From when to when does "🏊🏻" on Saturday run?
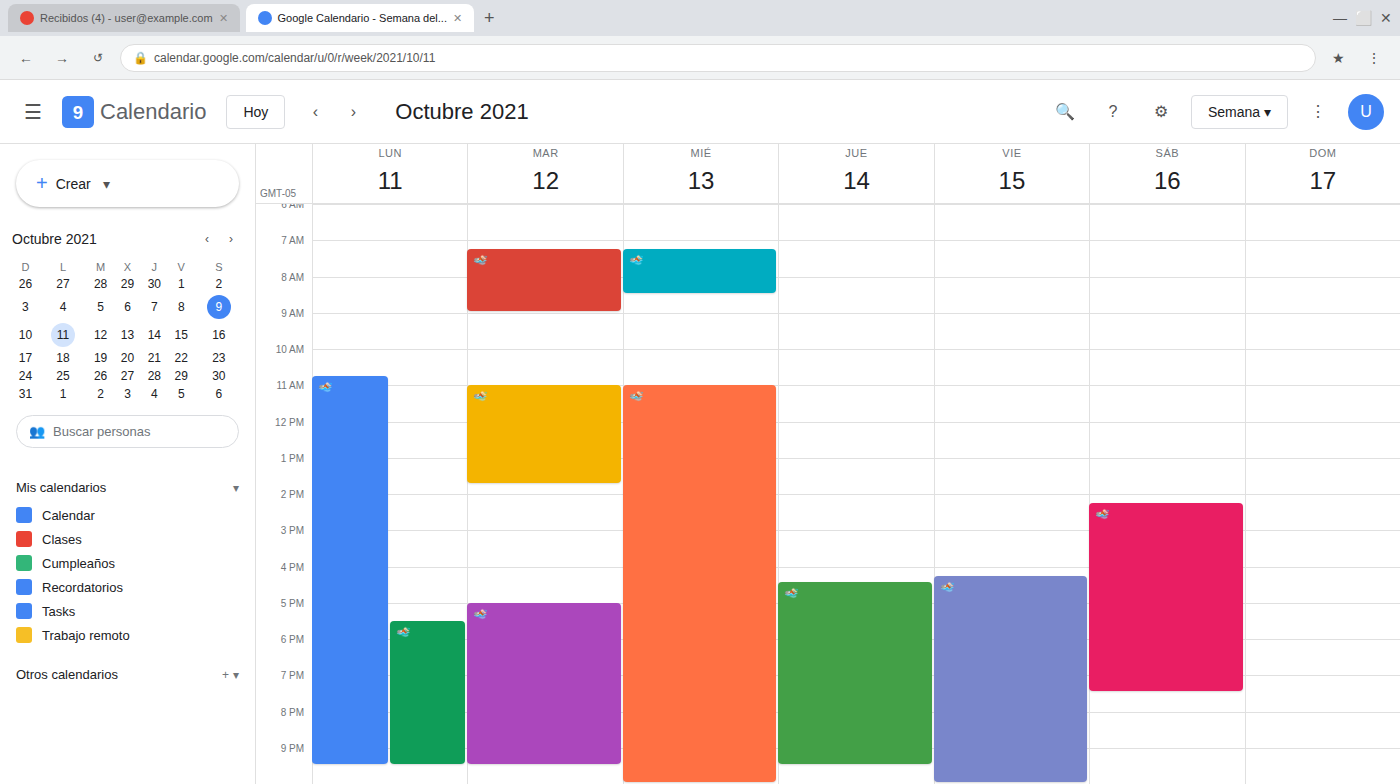
2:15 PM to 7:30 PM